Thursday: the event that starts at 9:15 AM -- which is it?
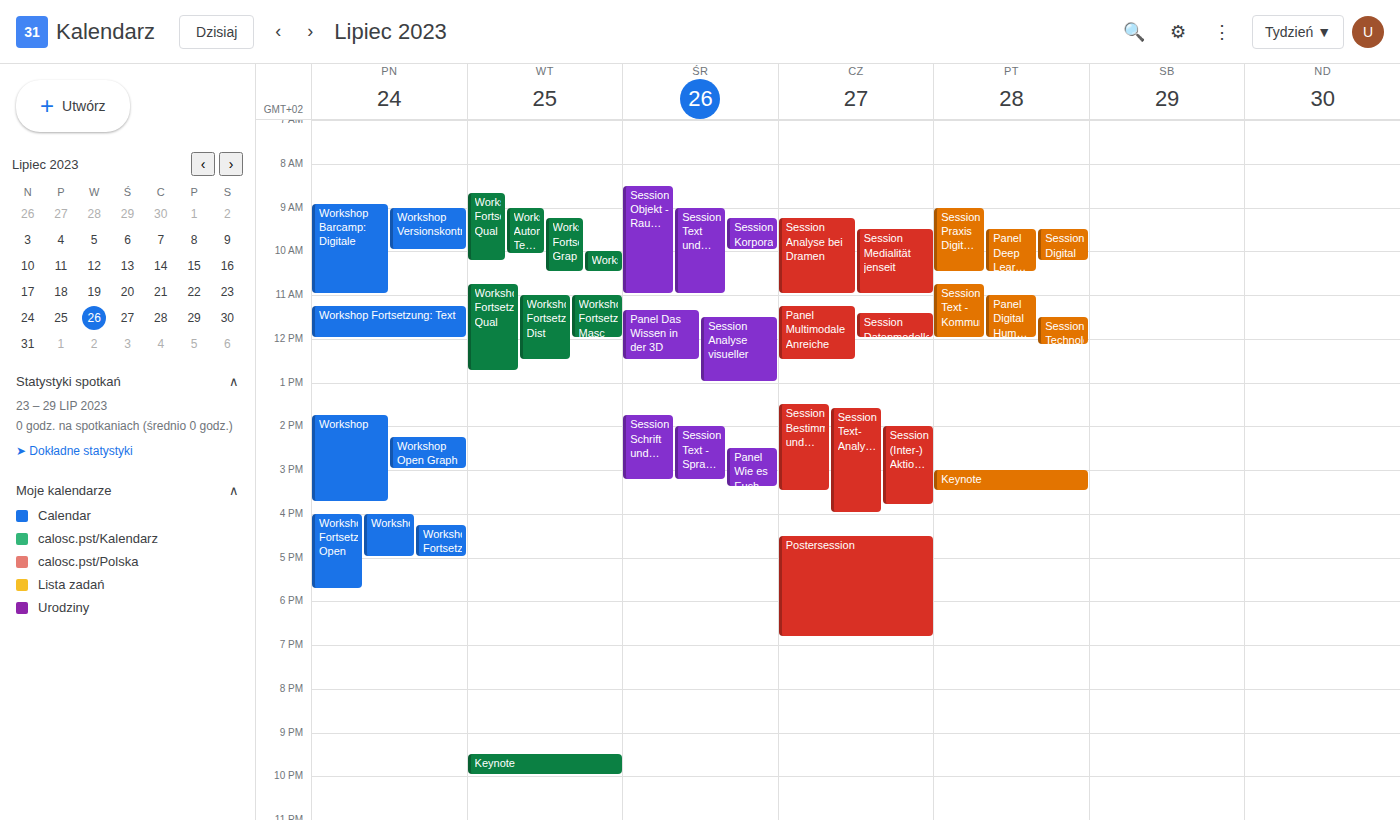
"Session Analyse bei Dramen"